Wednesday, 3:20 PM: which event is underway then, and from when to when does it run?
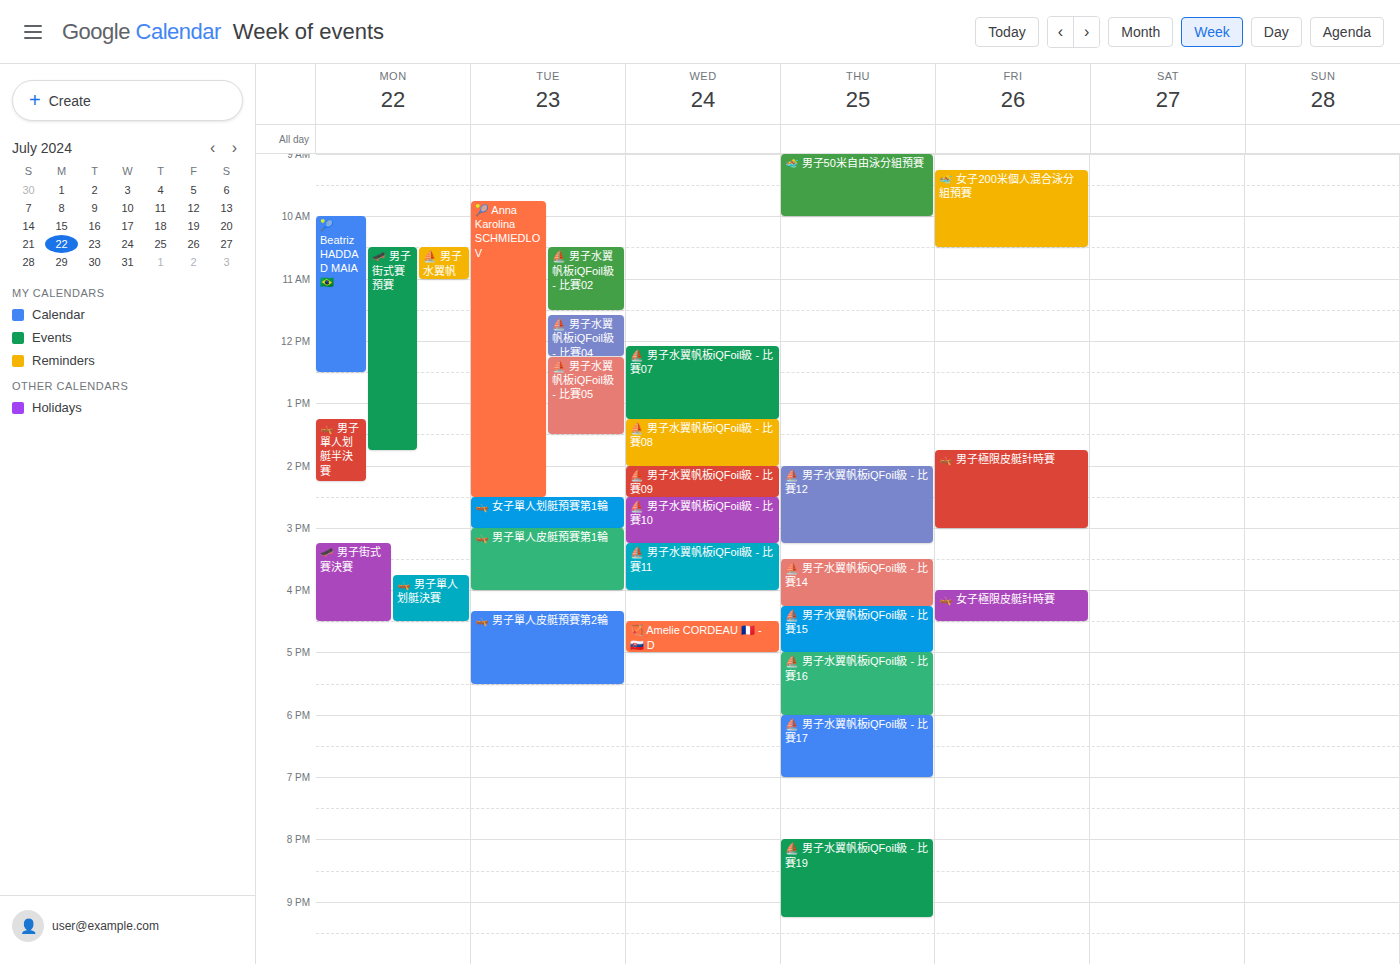
"⛵ 男子水翼帆板iQFoil級 - 比賽11", 3:15 PM to 4:00 PM